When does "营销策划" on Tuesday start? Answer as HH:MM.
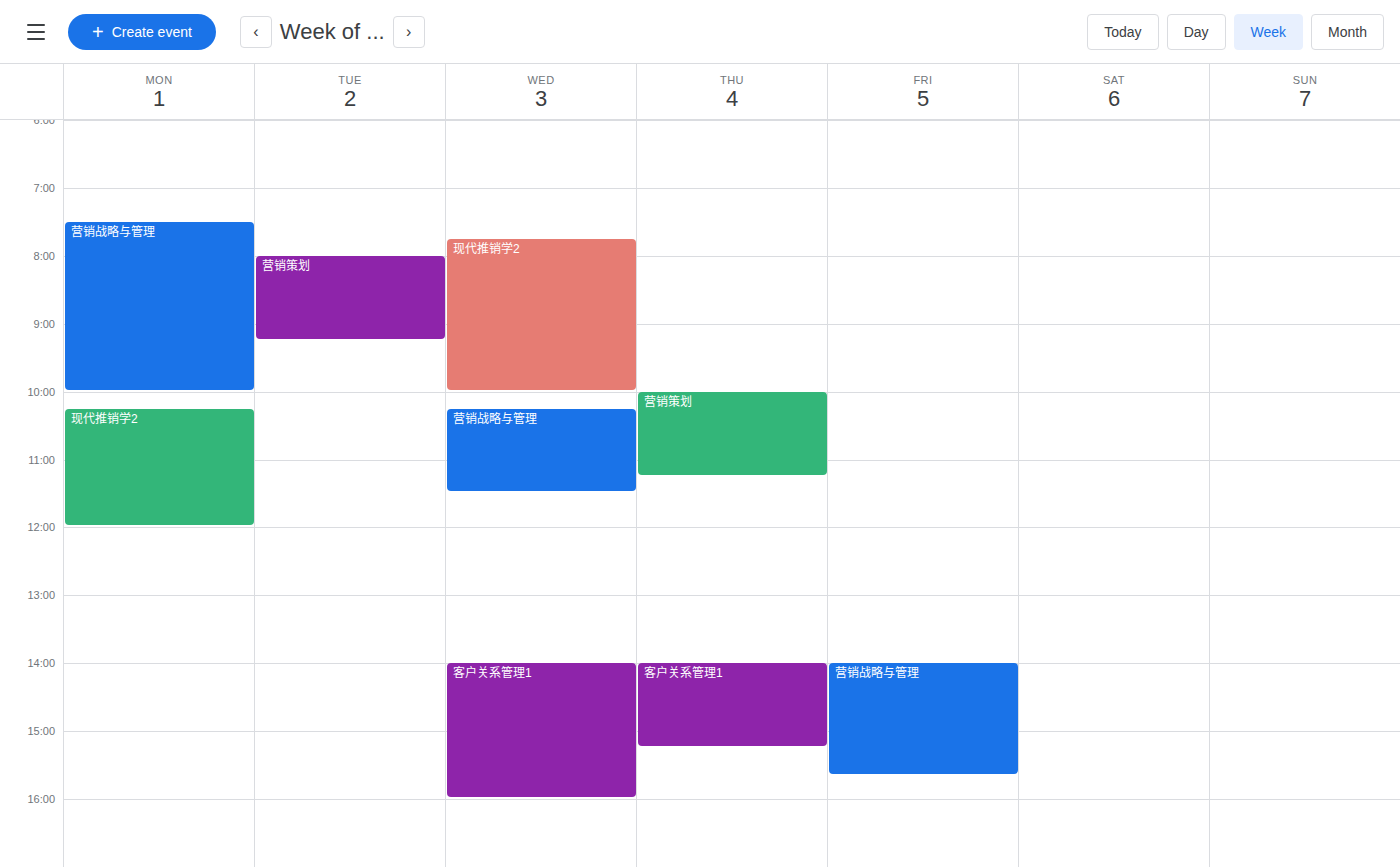
08:00